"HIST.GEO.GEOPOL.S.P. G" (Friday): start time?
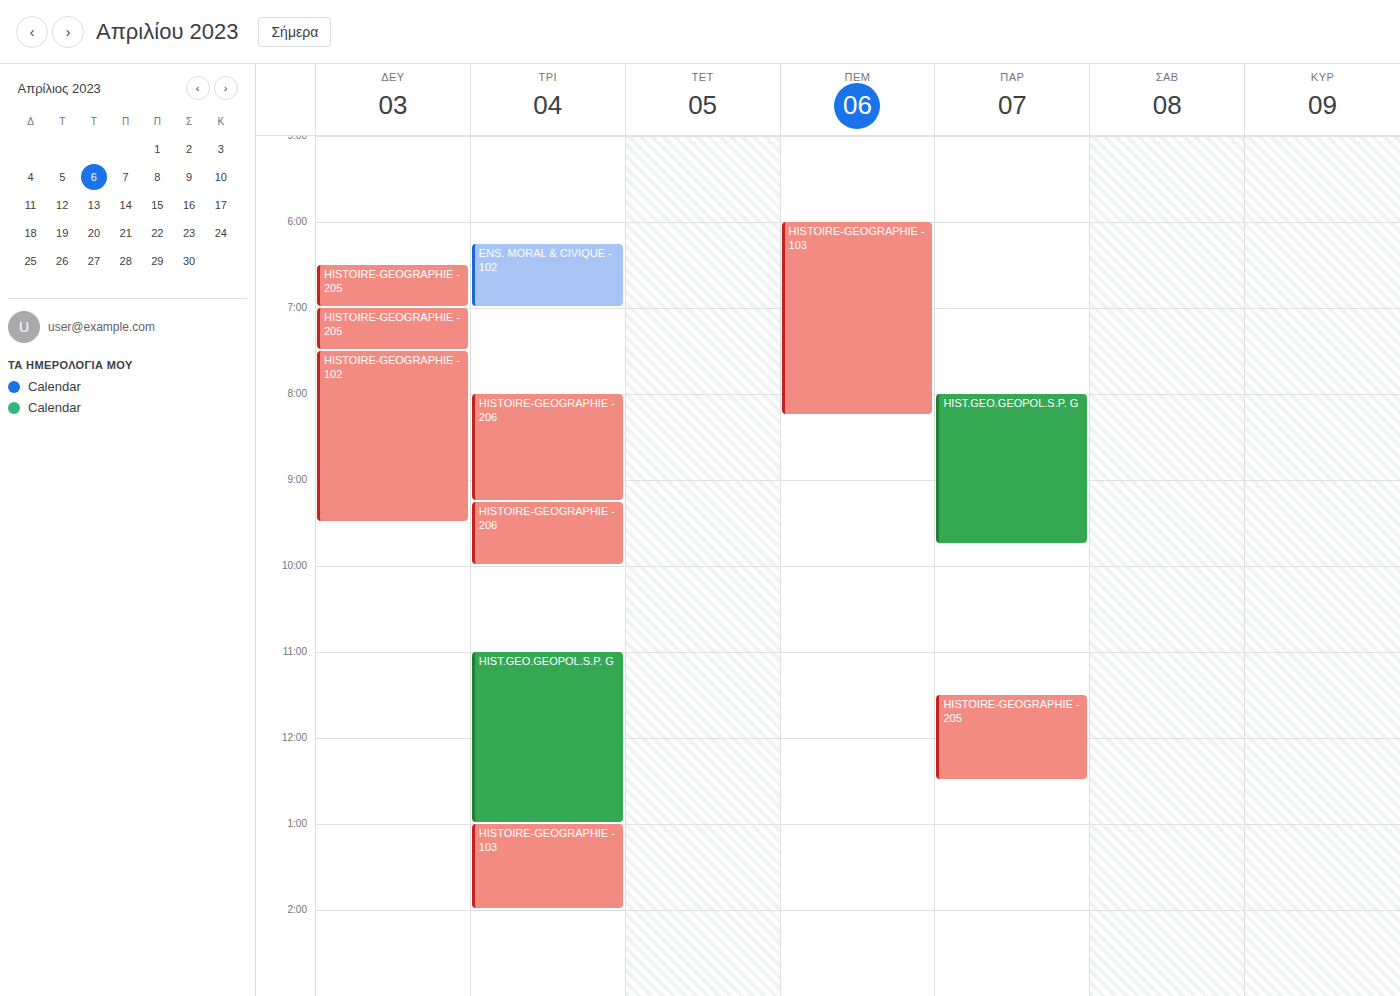
8:00 AM